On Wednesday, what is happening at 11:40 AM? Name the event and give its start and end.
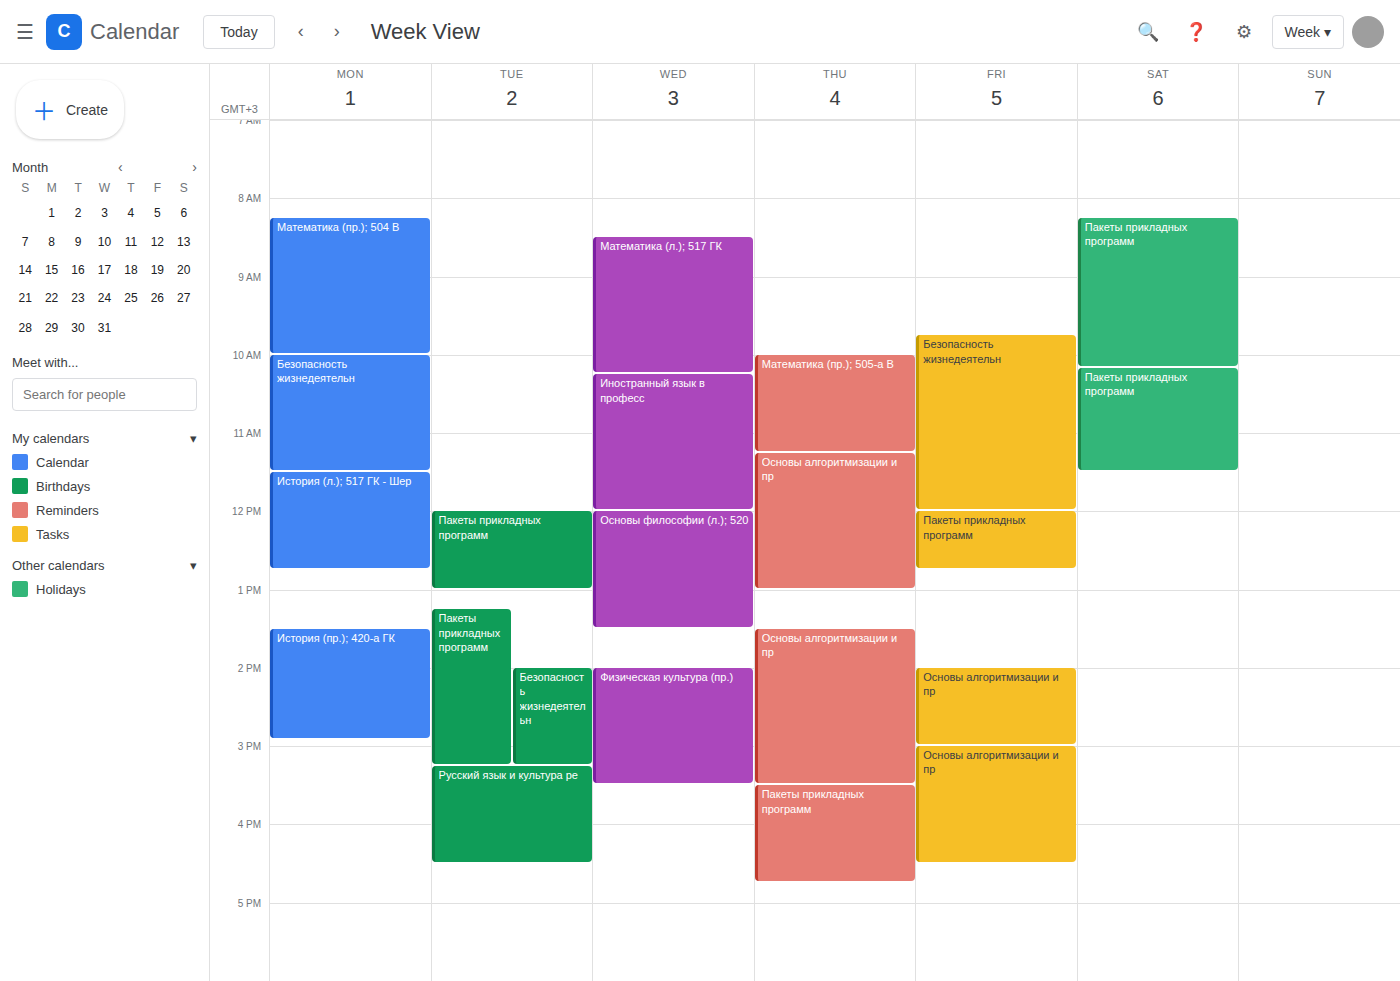
"Иностранный язык в професс", 10:15 AM to 12:00 PM